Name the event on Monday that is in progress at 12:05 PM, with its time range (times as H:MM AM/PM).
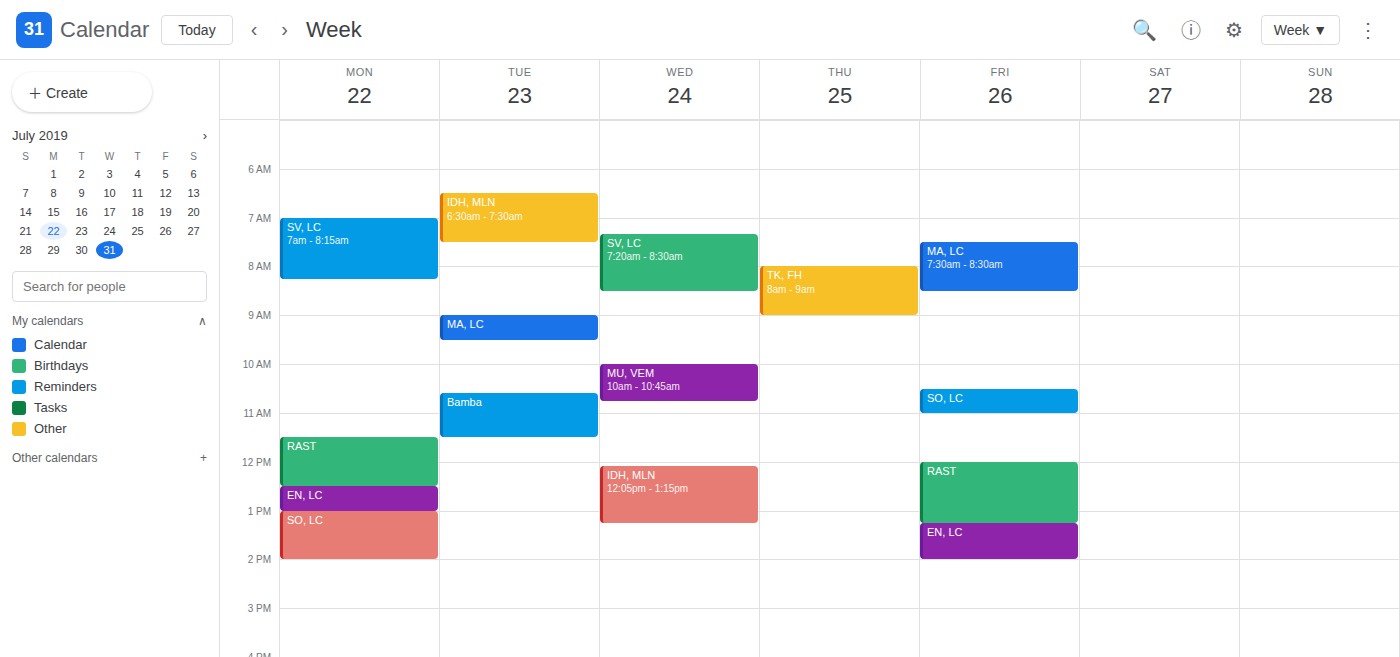
"RAST", 11:30 AM to 12:30 PM